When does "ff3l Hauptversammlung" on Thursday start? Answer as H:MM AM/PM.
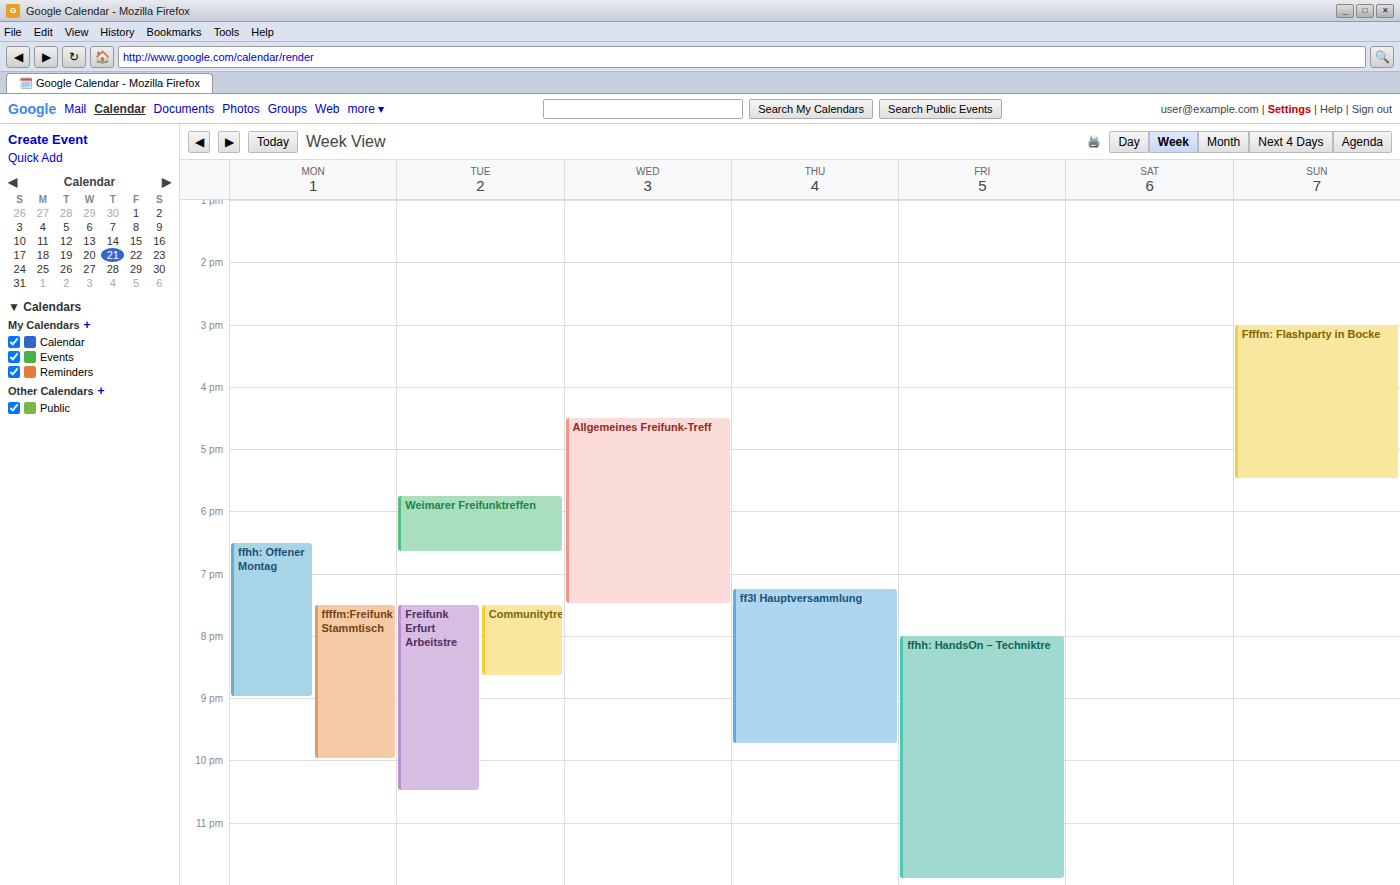
7:15 PM